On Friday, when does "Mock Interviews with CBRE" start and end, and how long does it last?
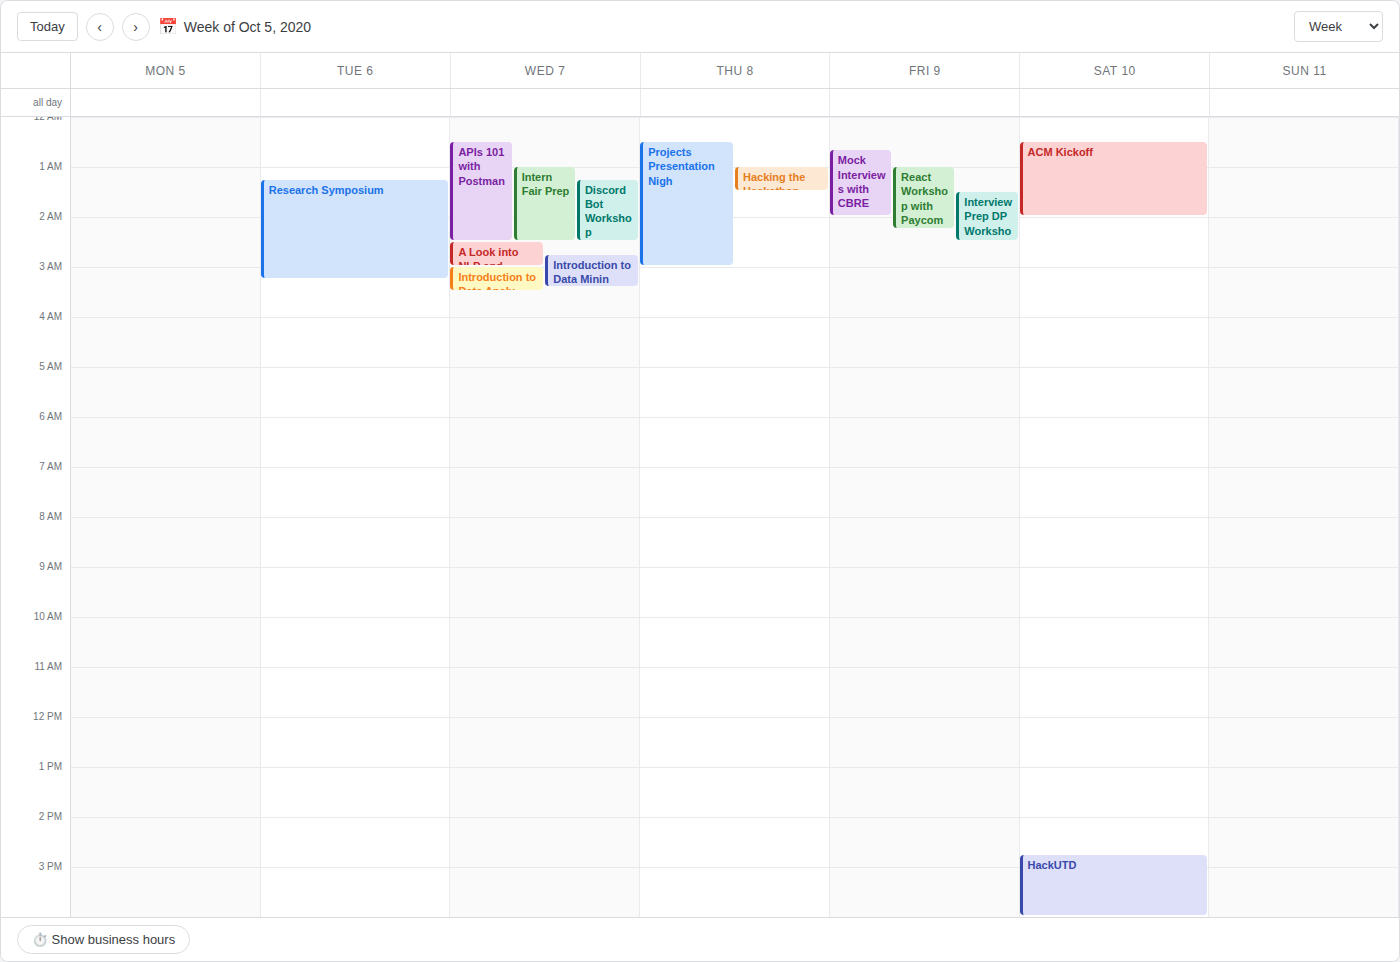
12:40 AM to 2:00 AM, 1 hour 20 minutes